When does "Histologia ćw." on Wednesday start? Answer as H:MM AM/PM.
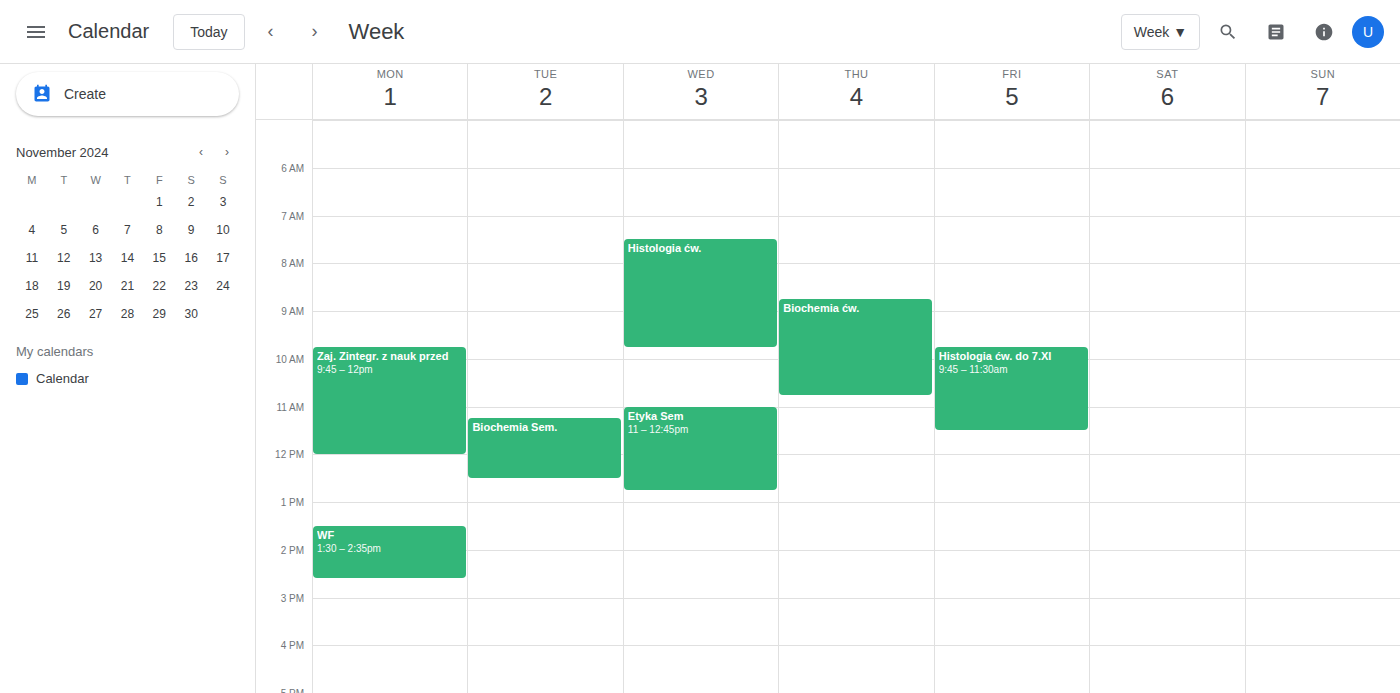
7:30 AM